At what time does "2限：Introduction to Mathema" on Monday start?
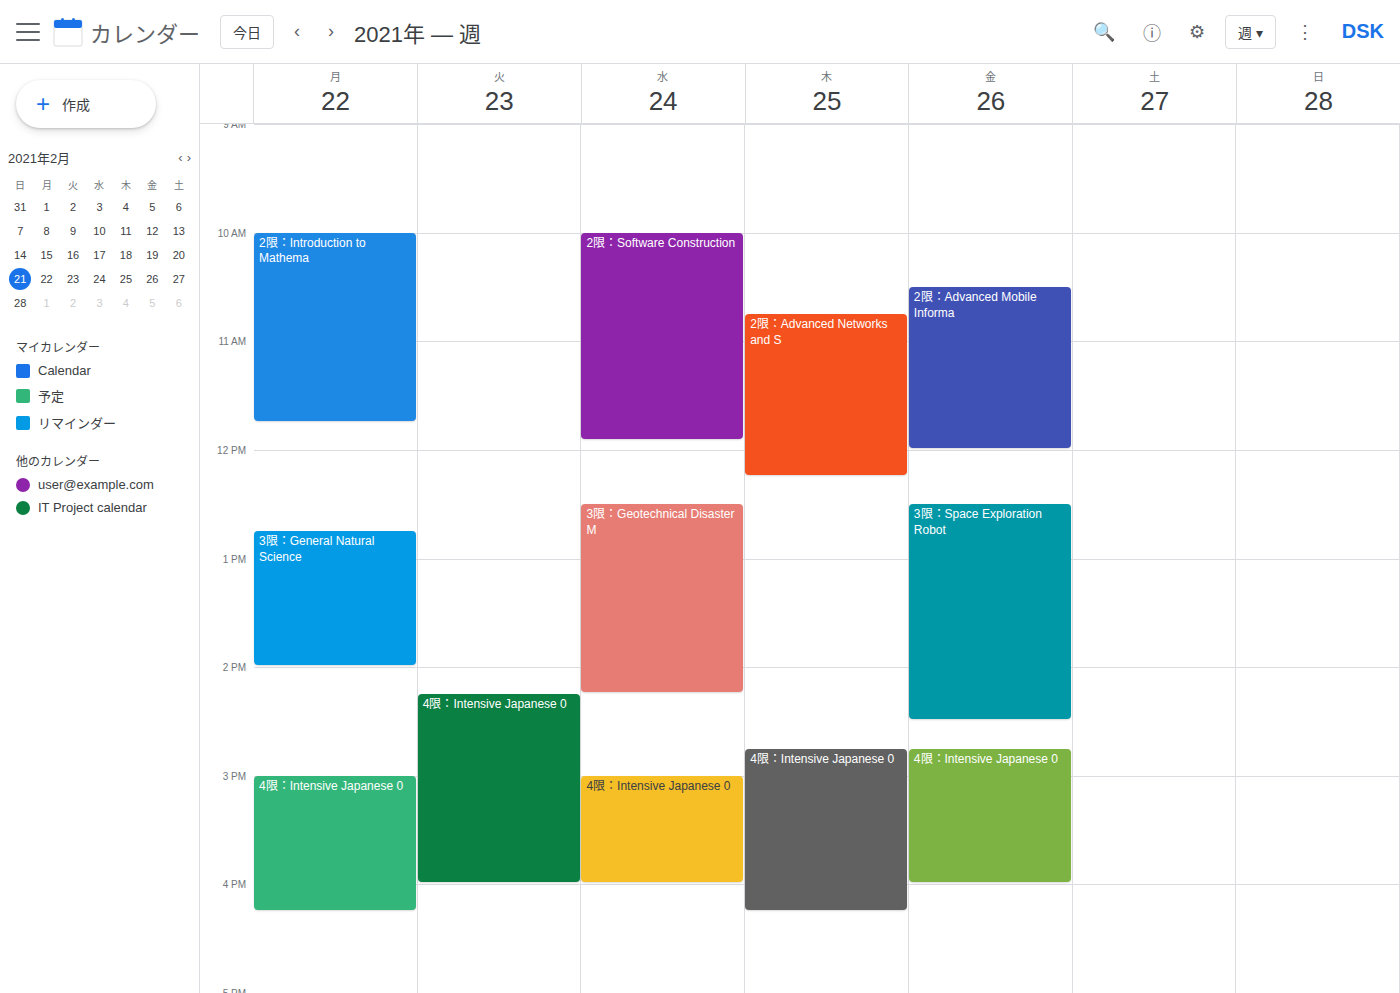
10:00 AM